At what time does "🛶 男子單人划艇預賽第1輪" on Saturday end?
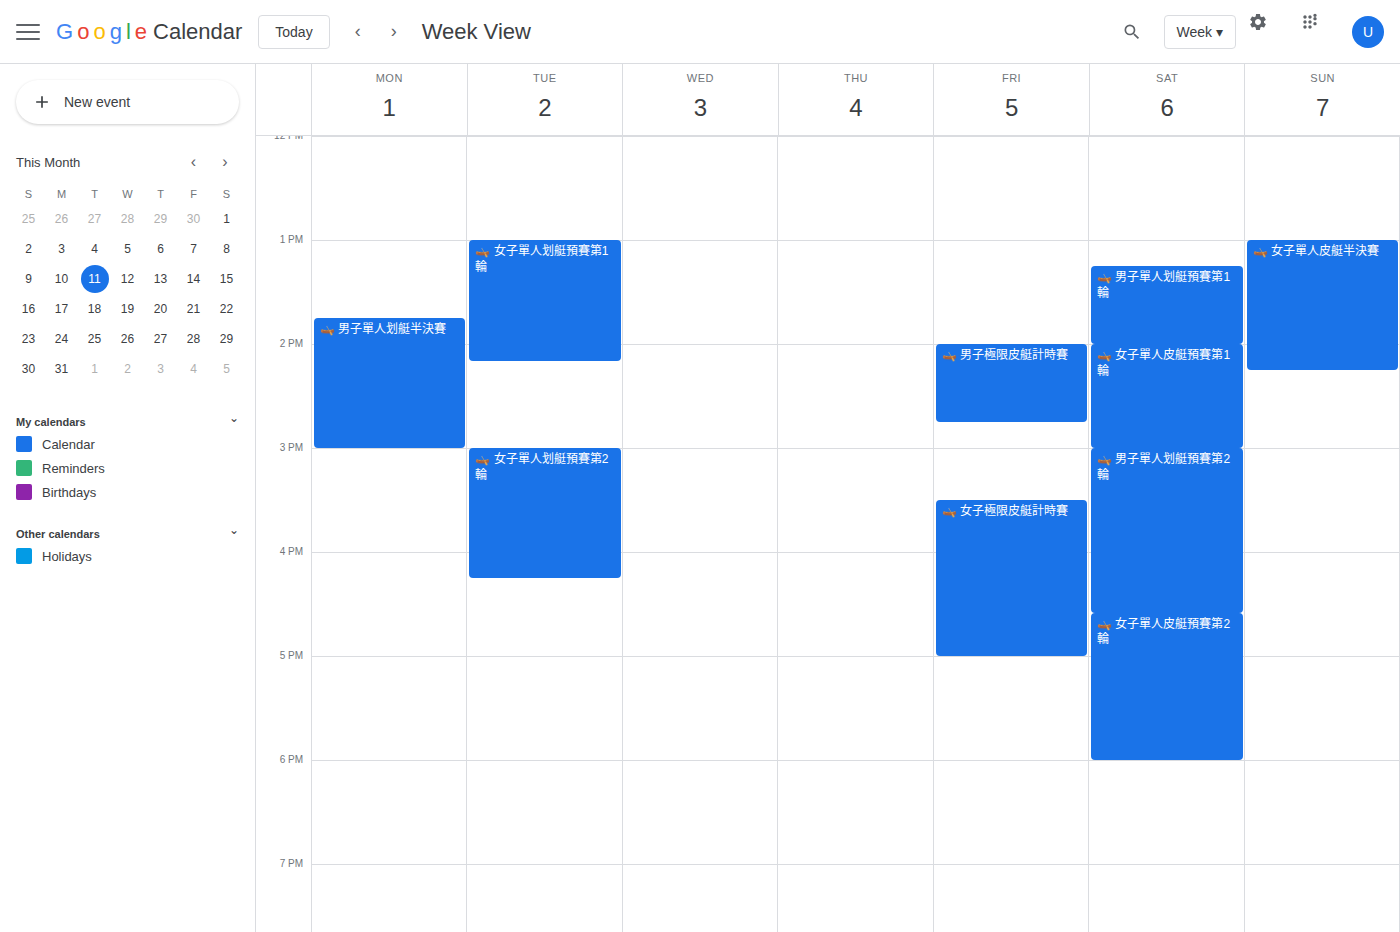
2:00 PM